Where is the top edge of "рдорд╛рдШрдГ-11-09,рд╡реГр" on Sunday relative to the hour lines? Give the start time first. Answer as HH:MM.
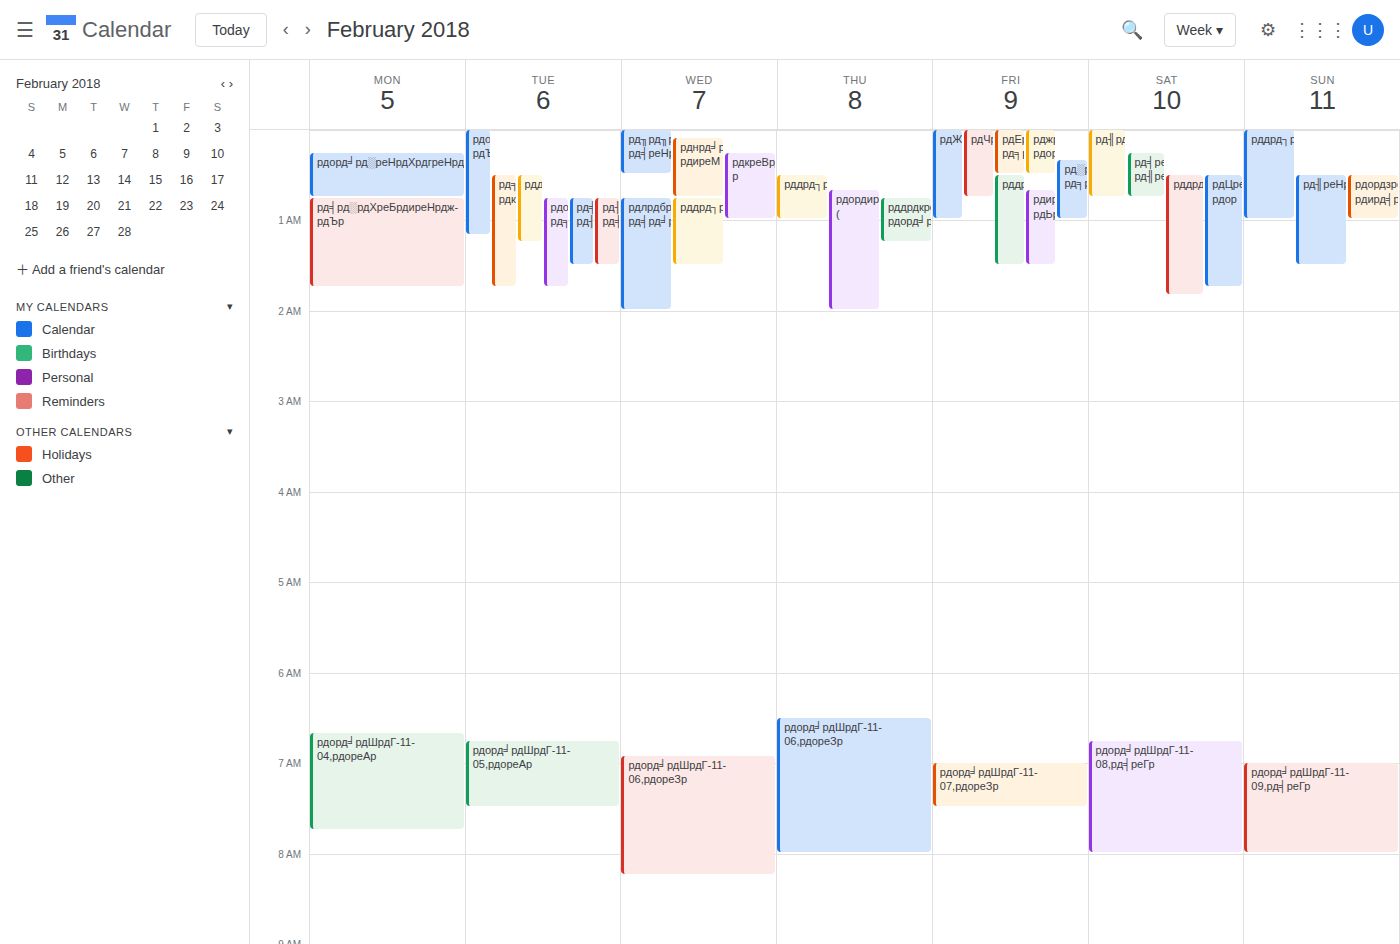
07:00 -- exactly on the 07:00 line.